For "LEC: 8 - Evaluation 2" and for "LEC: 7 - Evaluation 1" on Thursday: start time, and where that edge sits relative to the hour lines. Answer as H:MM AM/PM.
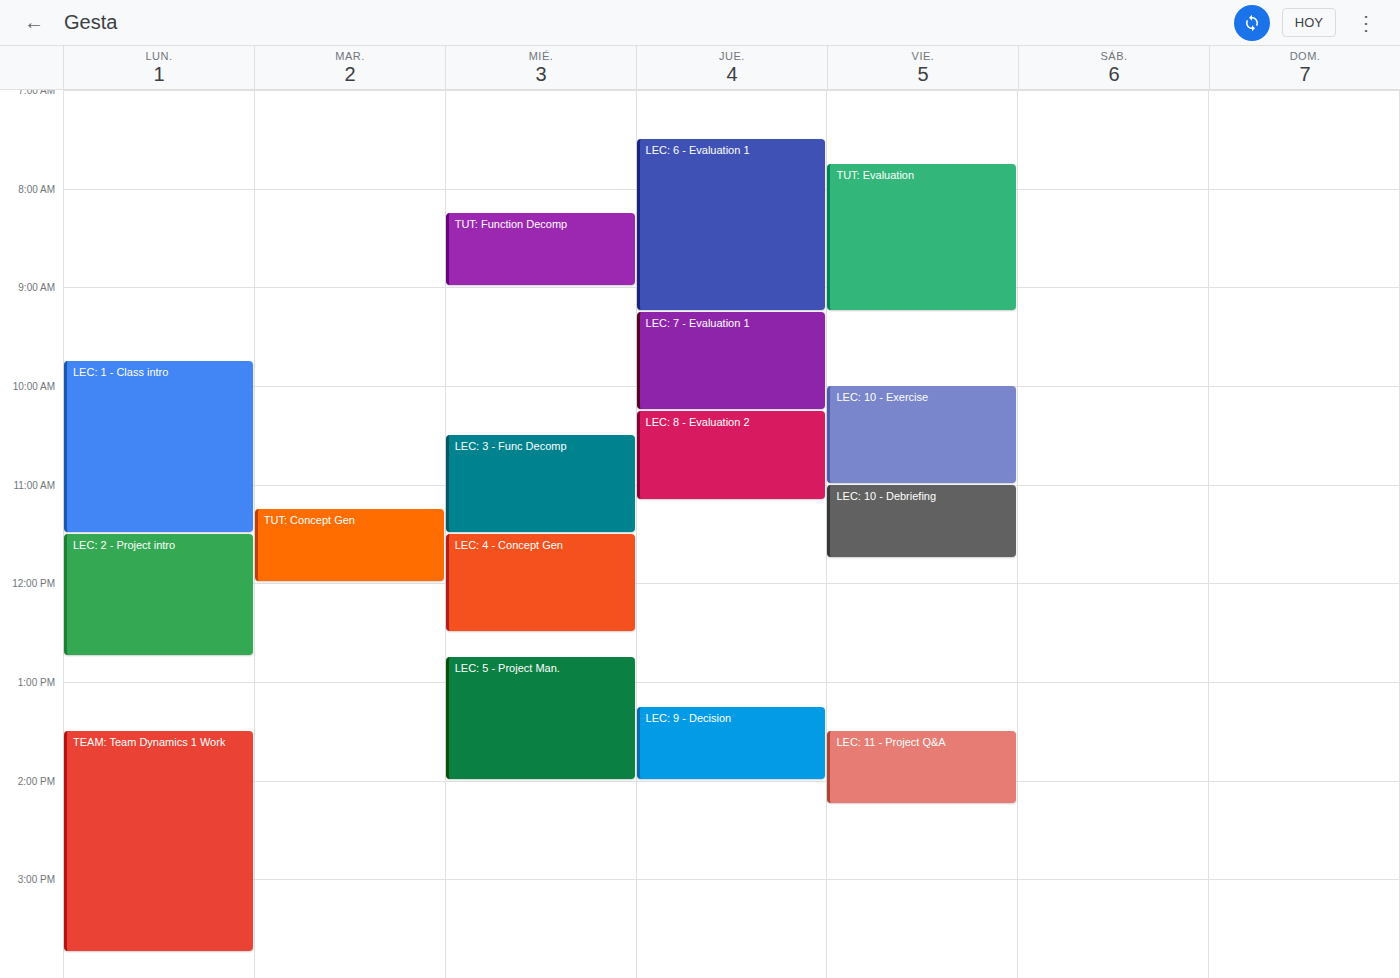
"LEC: 8 - Evaluation 2": 10:15 AM, neither: a quarter of the way from the 10 AM line to the 11 AM line. "LEC: 7 - Evaluation 1": 9:15 AM, neither: a quarter of the way from the 9 AM line to the 10 AM line.